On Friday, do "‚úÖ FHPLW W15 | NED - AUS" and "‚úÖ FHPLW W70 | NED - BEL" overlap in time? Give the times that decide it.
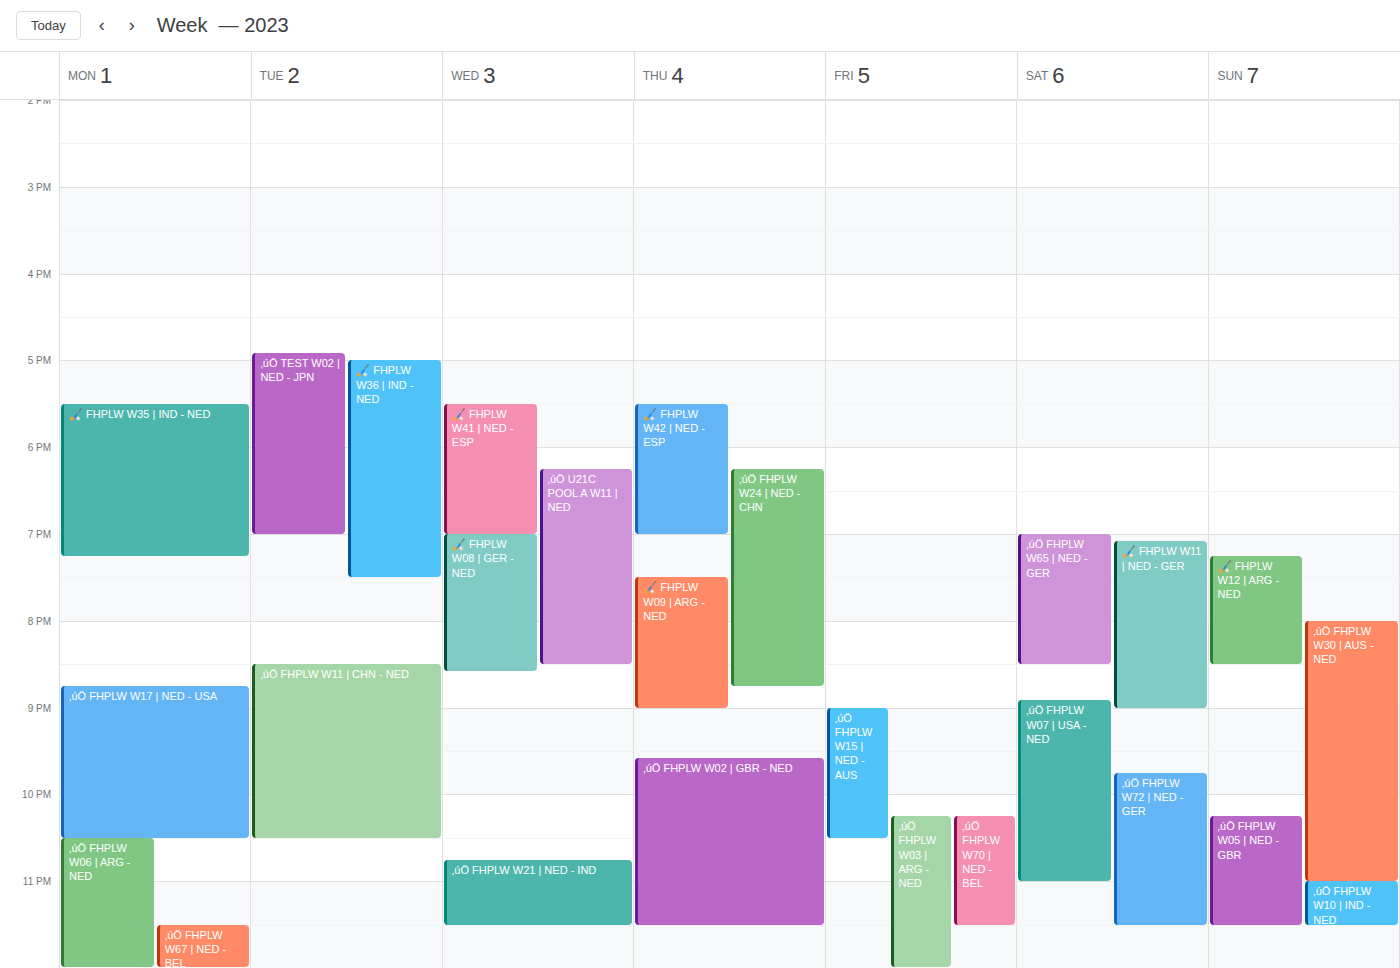
"‚úÖ FHPLW W70 | NED - BEL" starts at 22:15, before "‚úÖ FHPLW W15 | NED - AUS" ends at 22:30 -- they overlap.